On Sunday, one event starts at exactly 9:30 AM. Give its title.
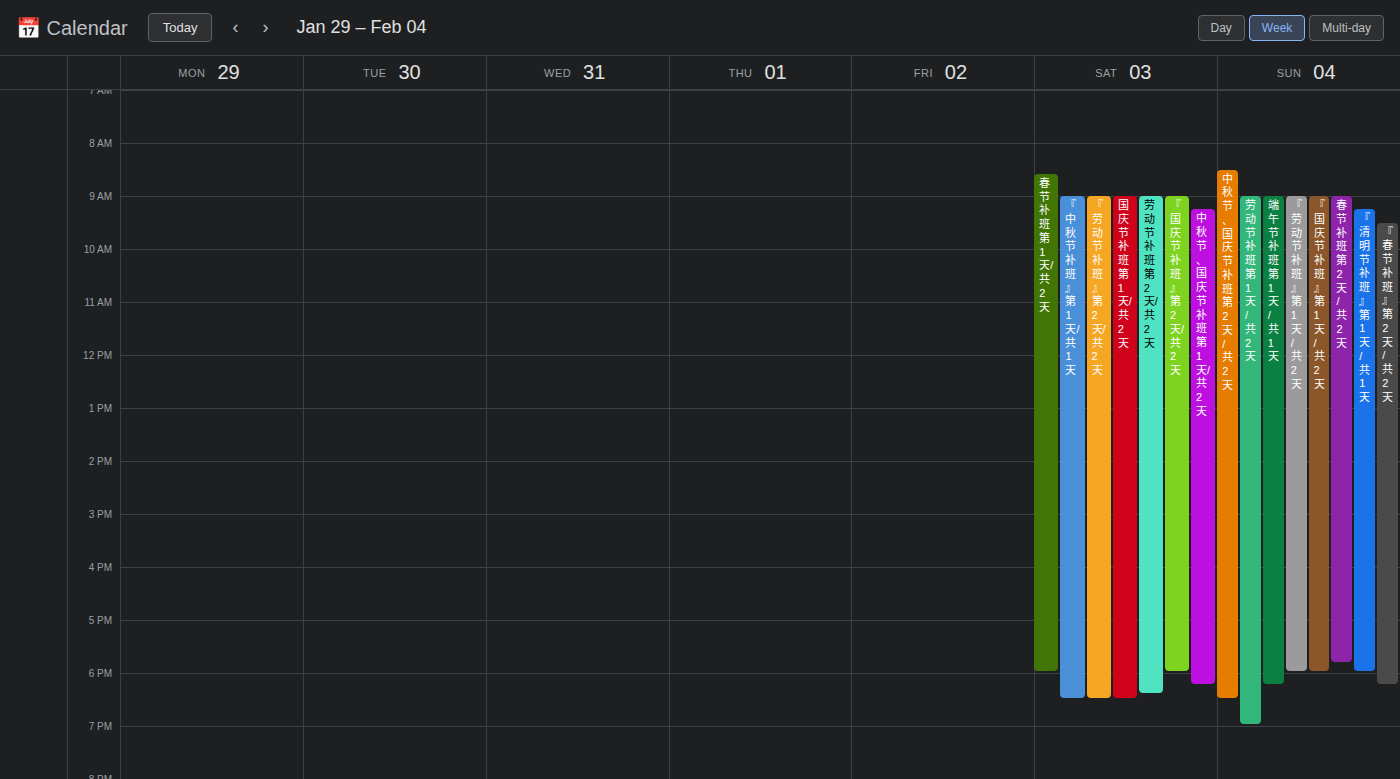
"『春节 补班』 第2天/共2天"